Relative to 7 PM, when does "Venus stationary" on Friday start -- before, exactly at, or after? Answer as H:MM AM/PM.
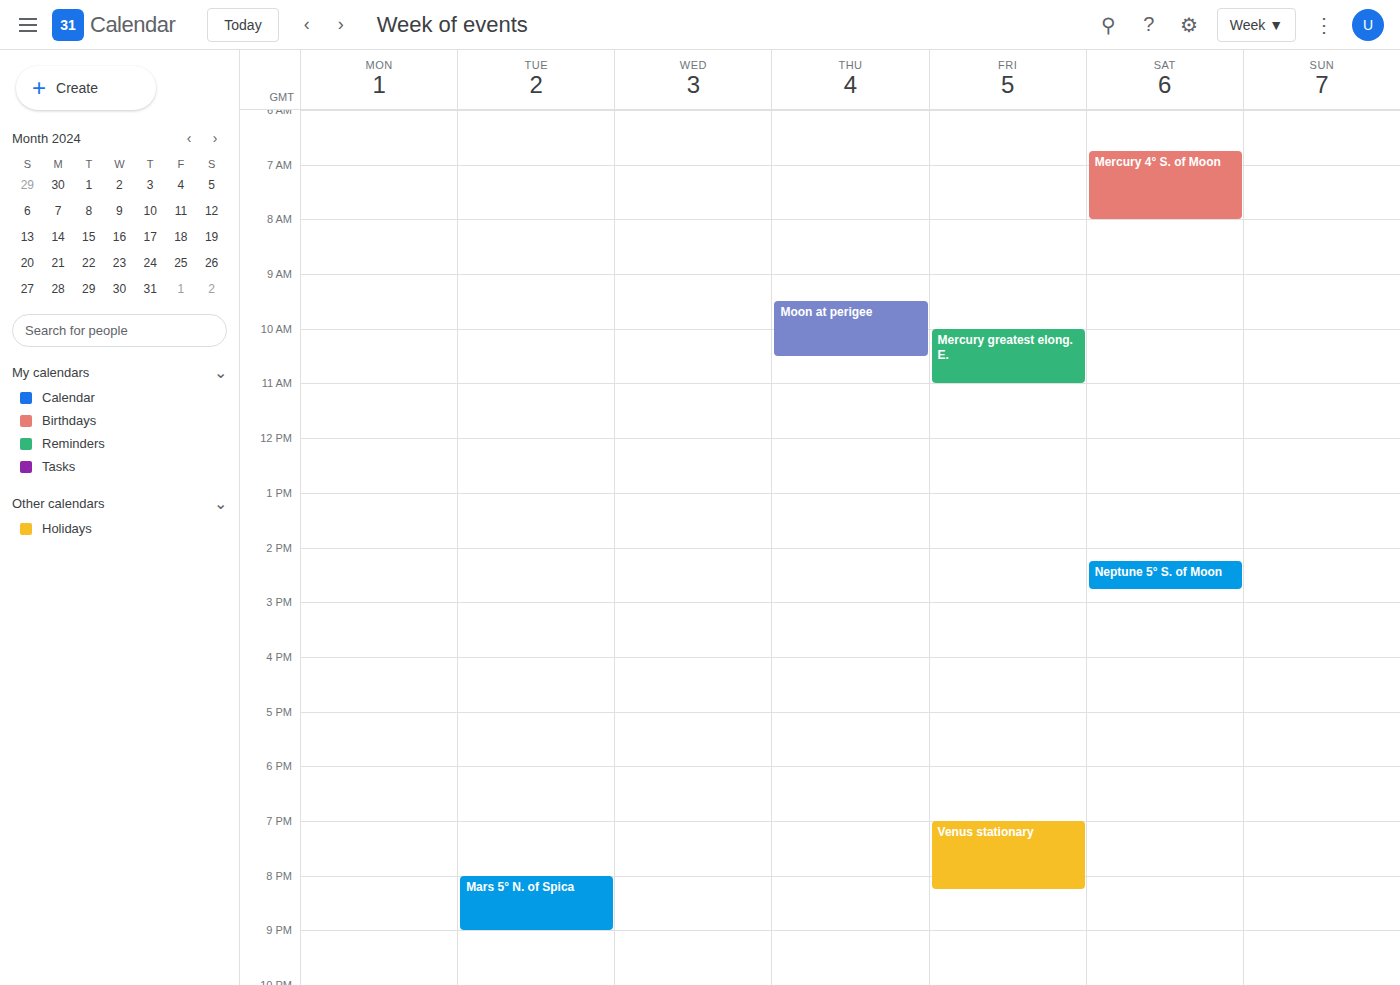
7:00 PM -- exactly at 7 PM, on the 7 PM line.